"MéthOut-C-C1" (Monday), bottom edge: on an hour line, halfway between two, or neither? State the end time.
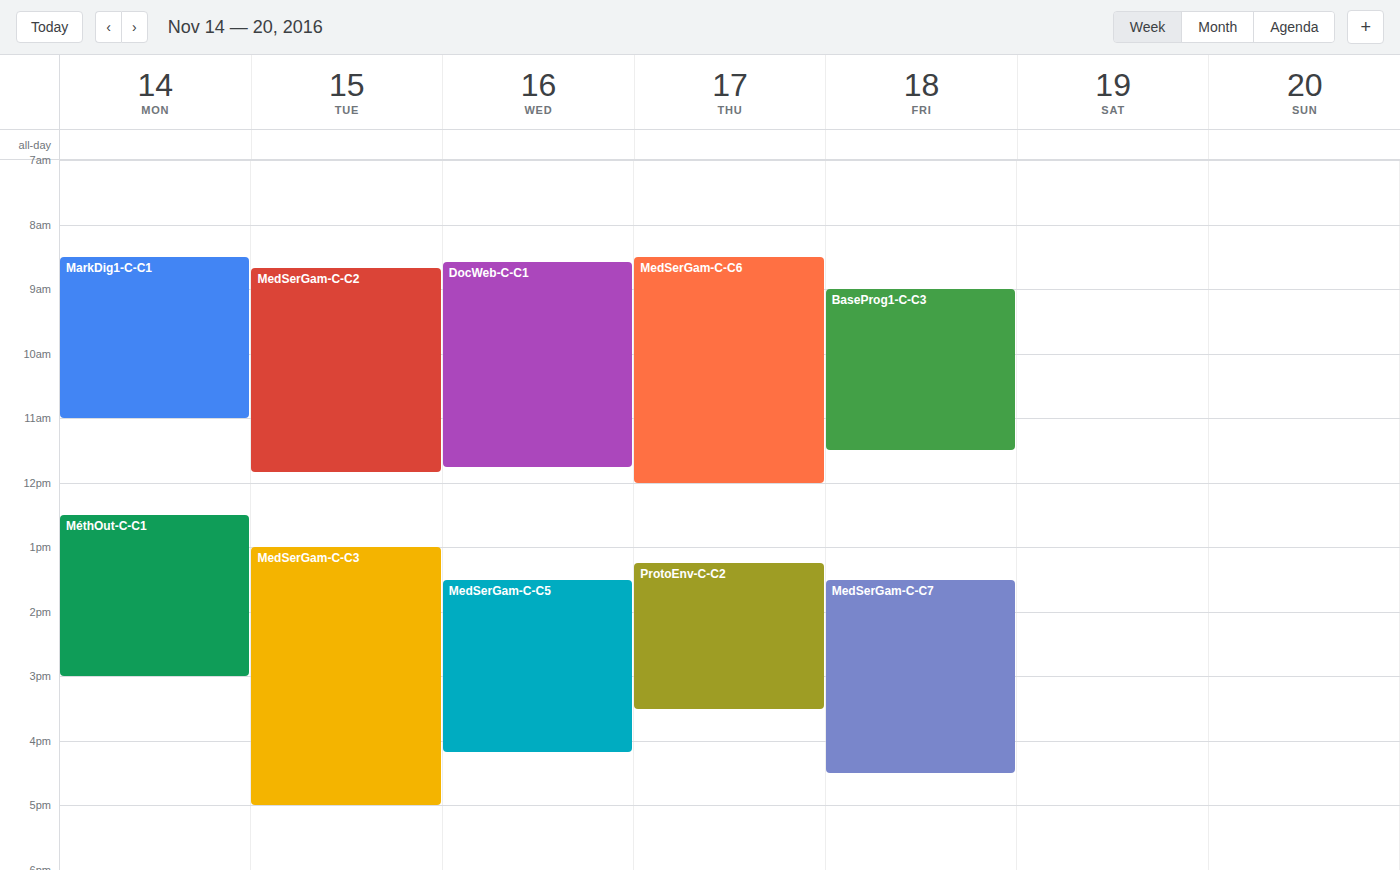
3:00 PM -- exactly on the 3 PM line.